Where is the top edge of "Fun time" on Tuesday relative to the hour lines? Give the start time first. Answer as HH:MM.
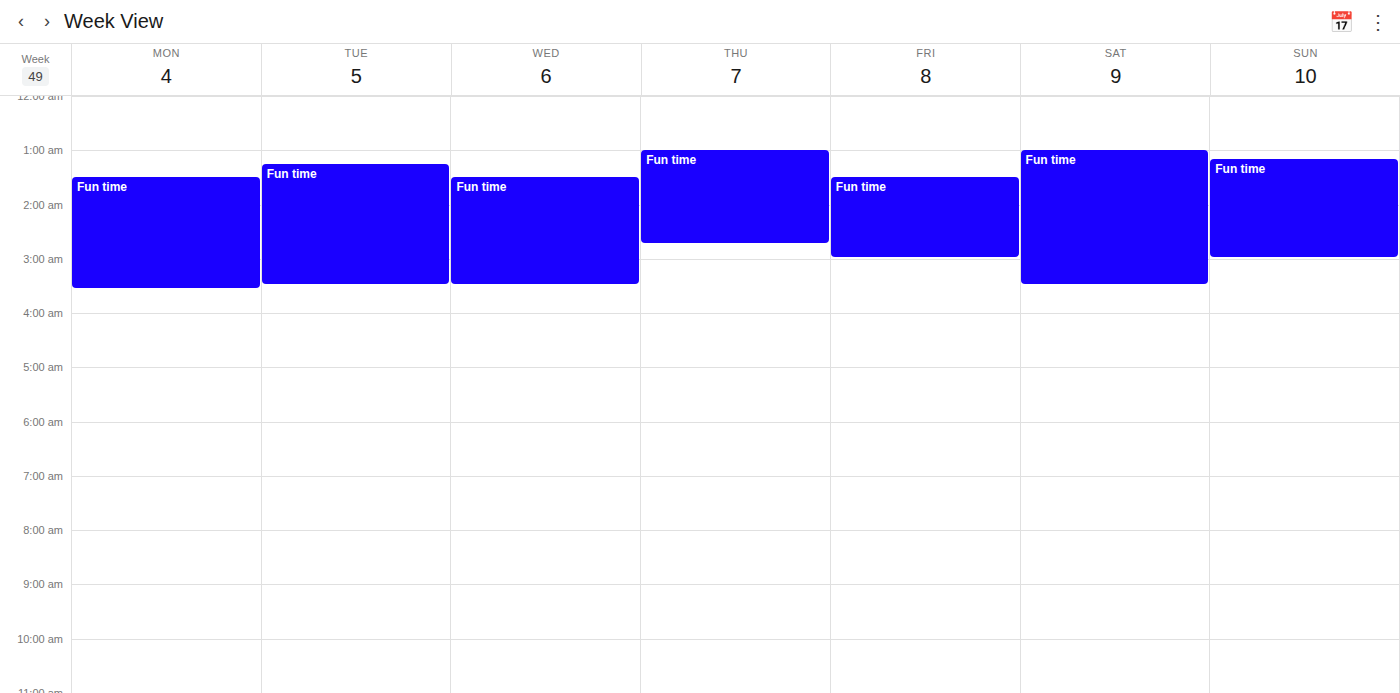
01:15 -- neither: a quarter of the way from the 01:00 line to the 02:00 line.